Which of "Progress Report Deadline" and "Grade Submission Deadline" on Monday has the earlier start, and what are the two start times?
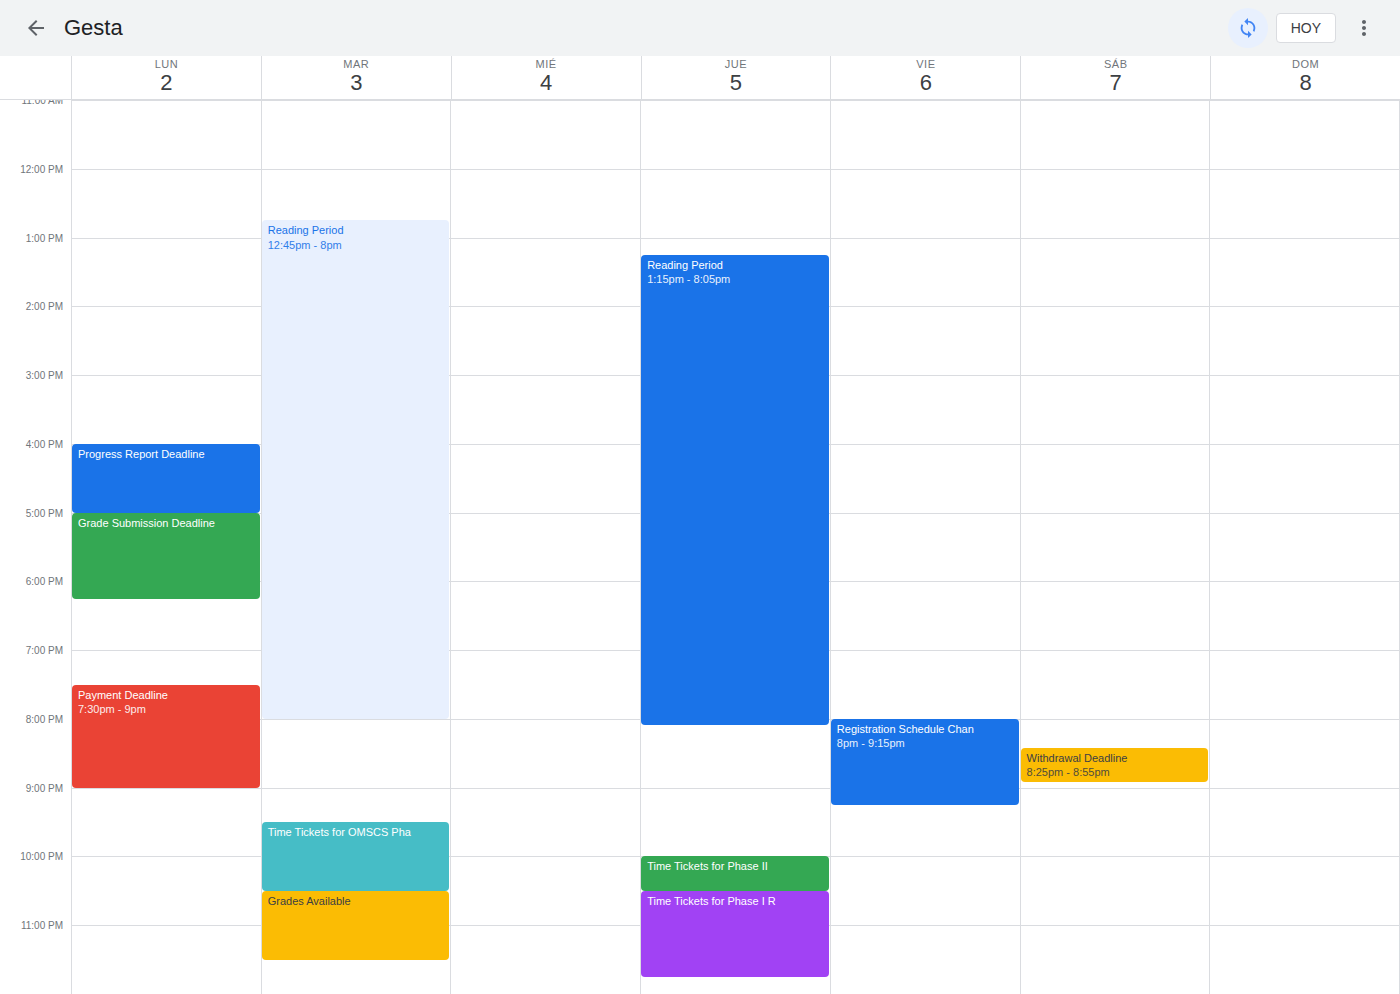
"Progress Report Deadline" 4:00 PM; "Grade Submission Deadline" 5:00 PM.